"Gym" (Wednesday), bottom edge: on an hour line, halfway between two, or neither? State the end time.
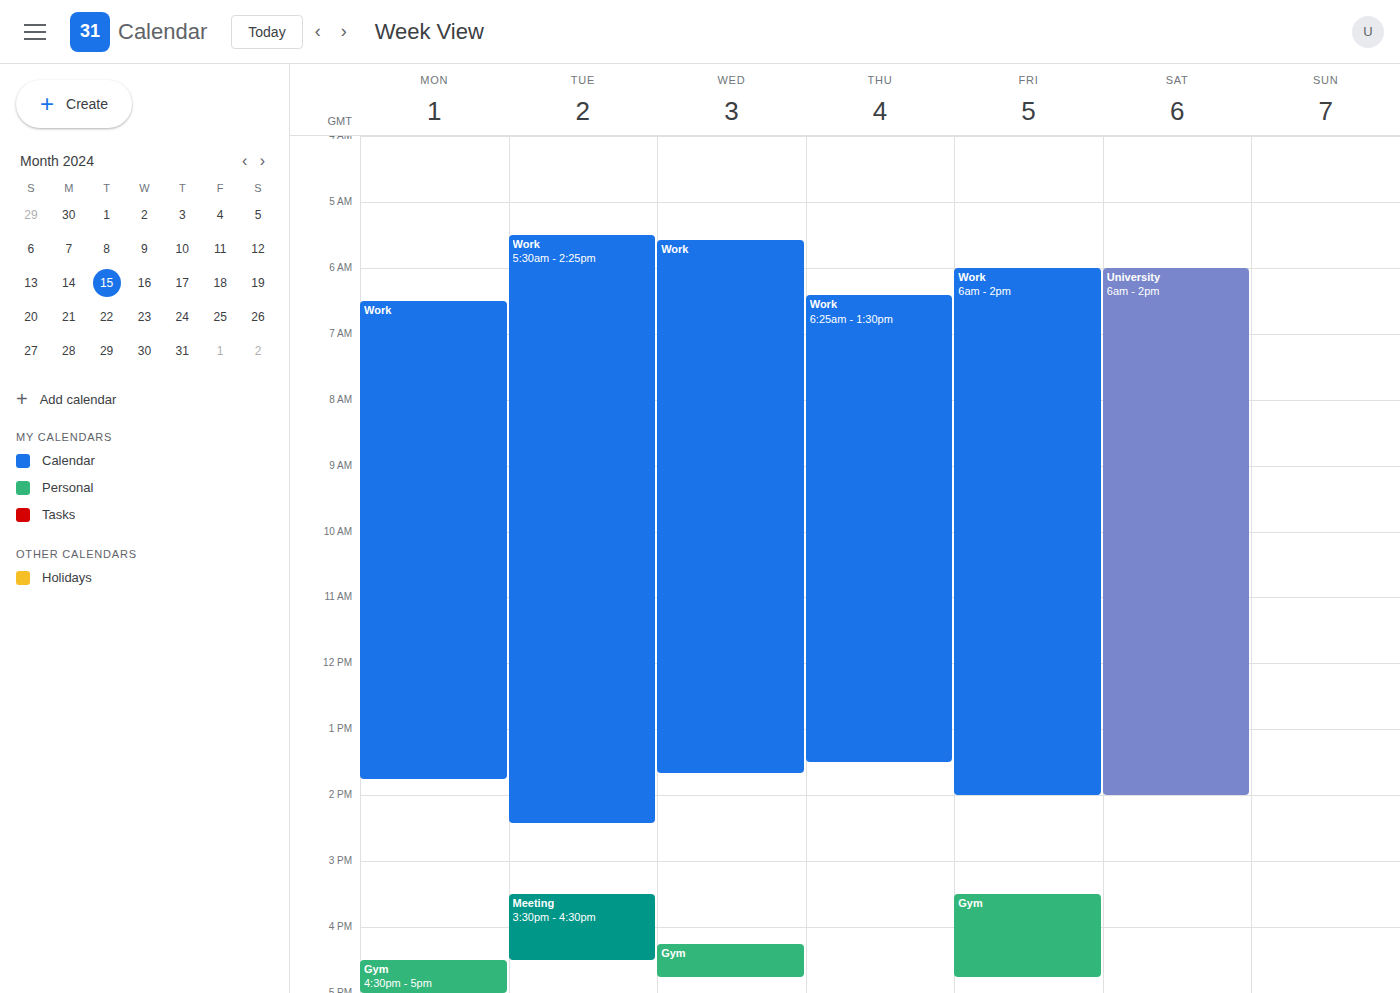
4:45 PM -- neither: three quarters of the way from the 4 PM line to the 5 PM line.